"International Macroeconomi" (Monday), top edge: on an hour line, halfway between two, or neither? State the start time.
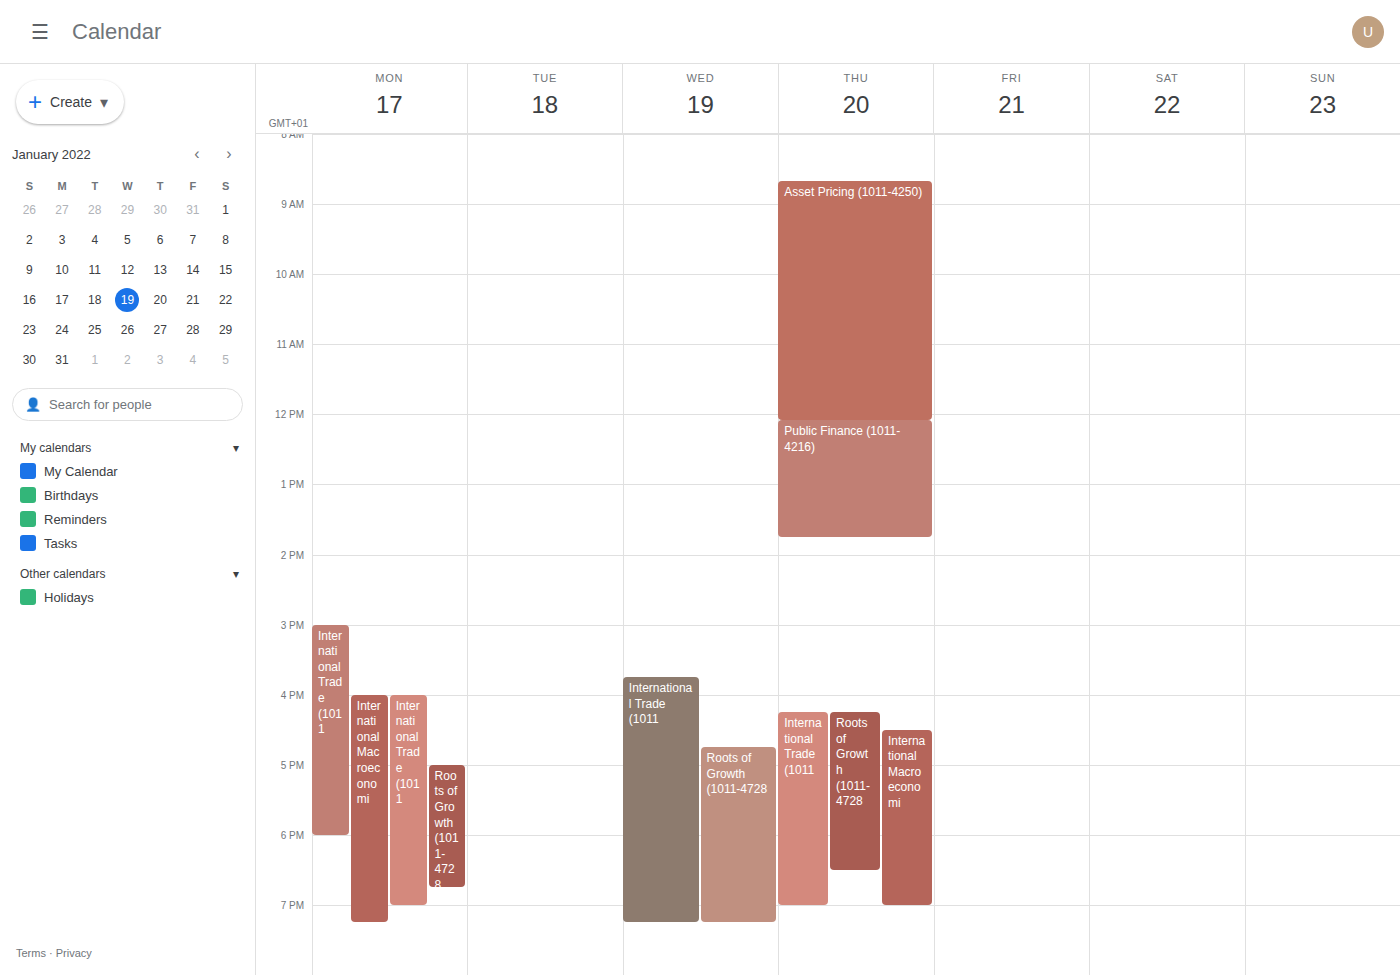
4:00 PM -- exactly on the 4 PM line.